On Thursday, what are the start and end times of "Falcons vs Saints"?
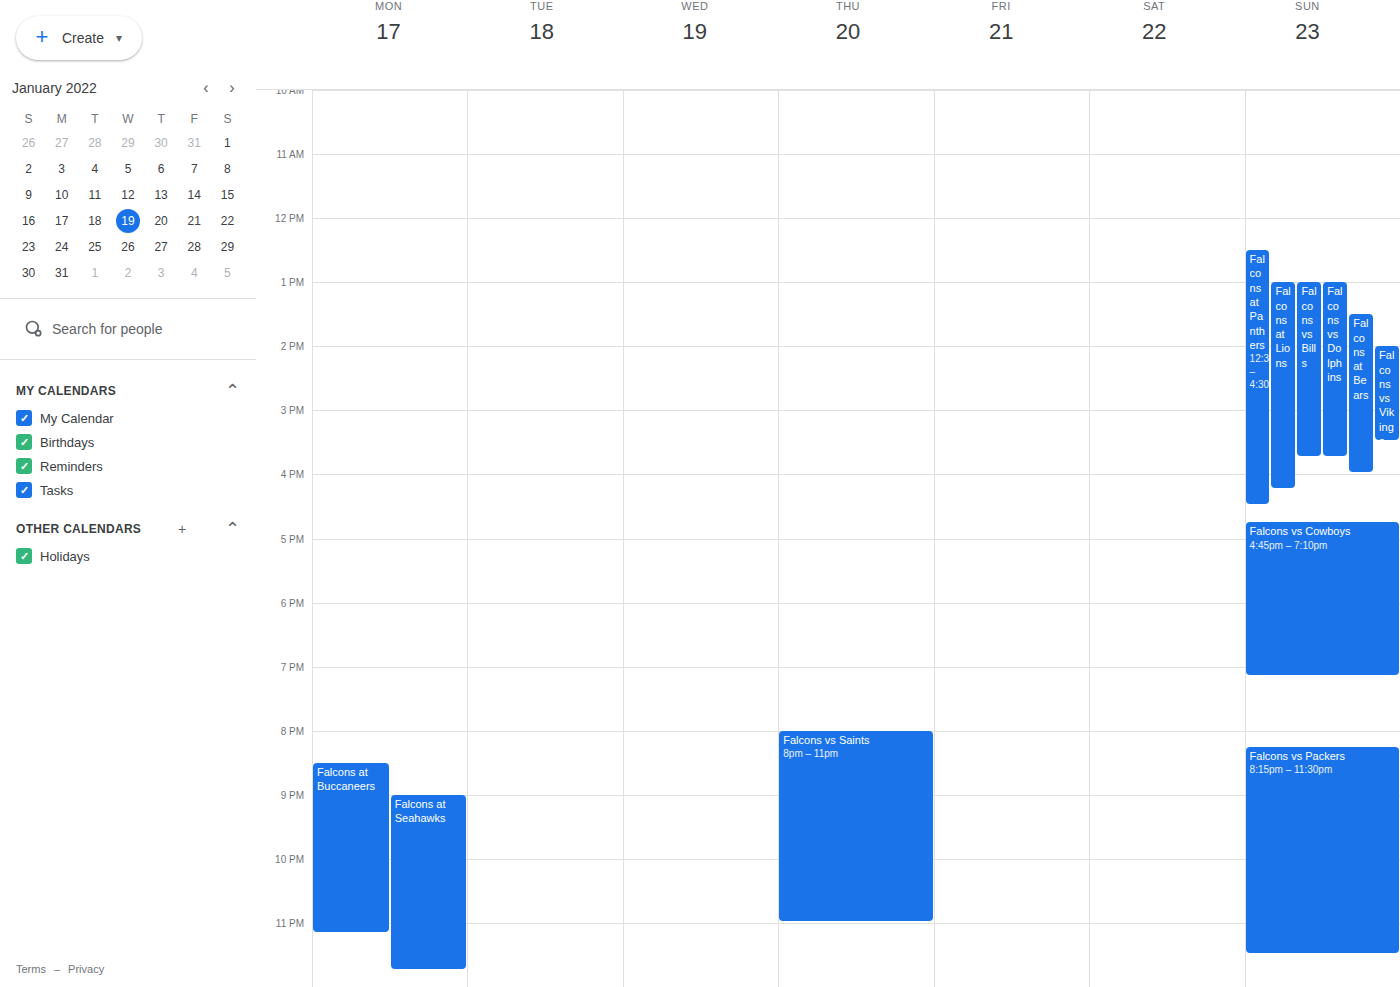
8:00 PM to 11:00 PM